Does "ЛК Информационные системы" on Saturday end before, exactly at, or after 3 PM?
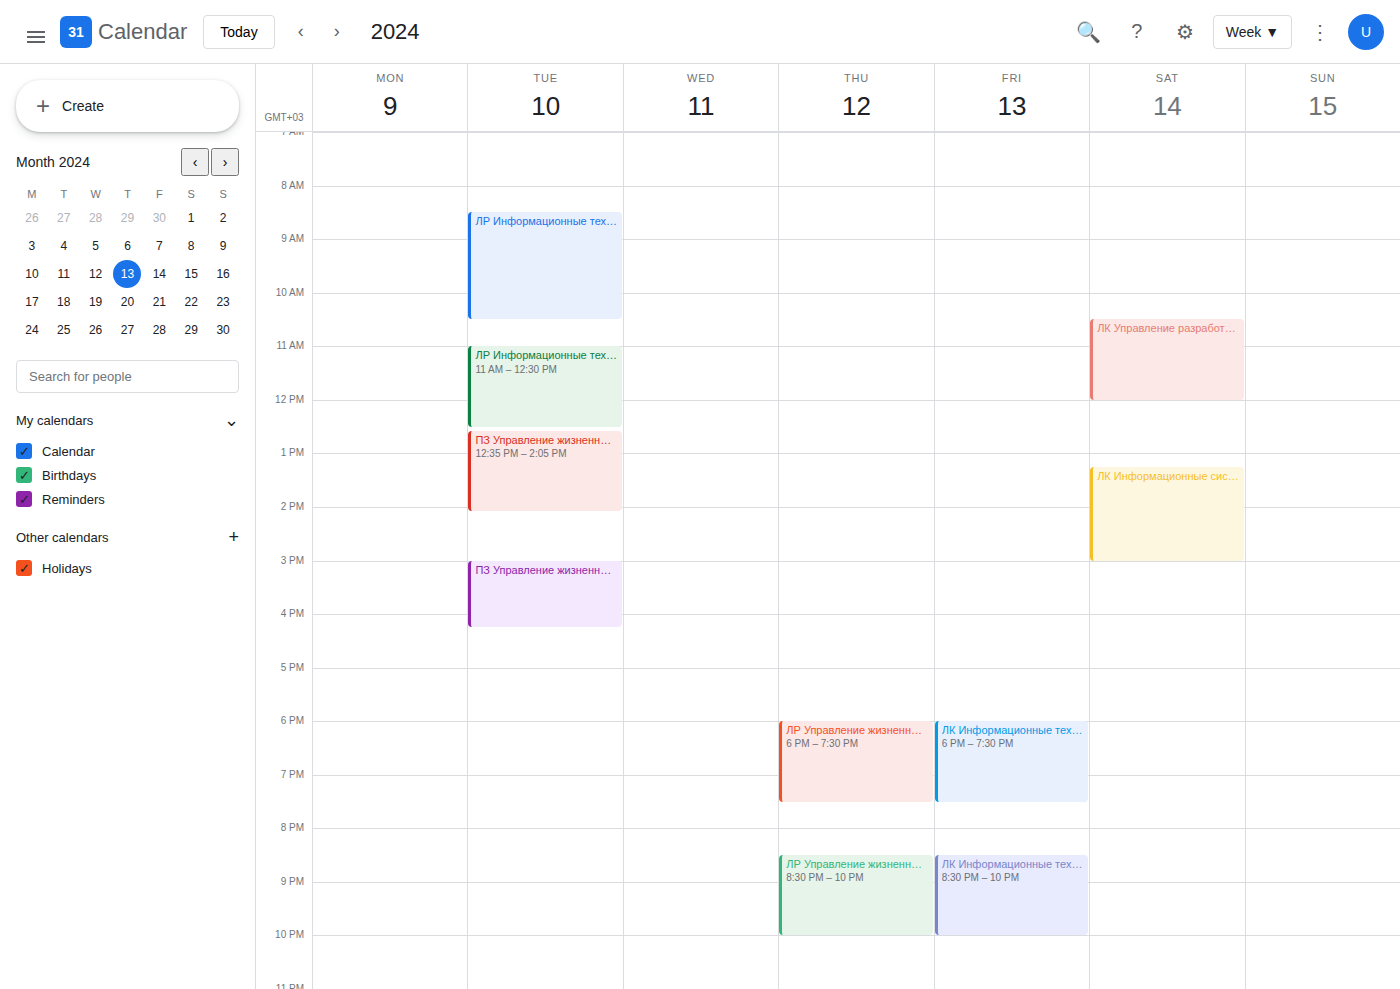
3:00 PM -- exactly at 3 PM, on the 3 PM line.